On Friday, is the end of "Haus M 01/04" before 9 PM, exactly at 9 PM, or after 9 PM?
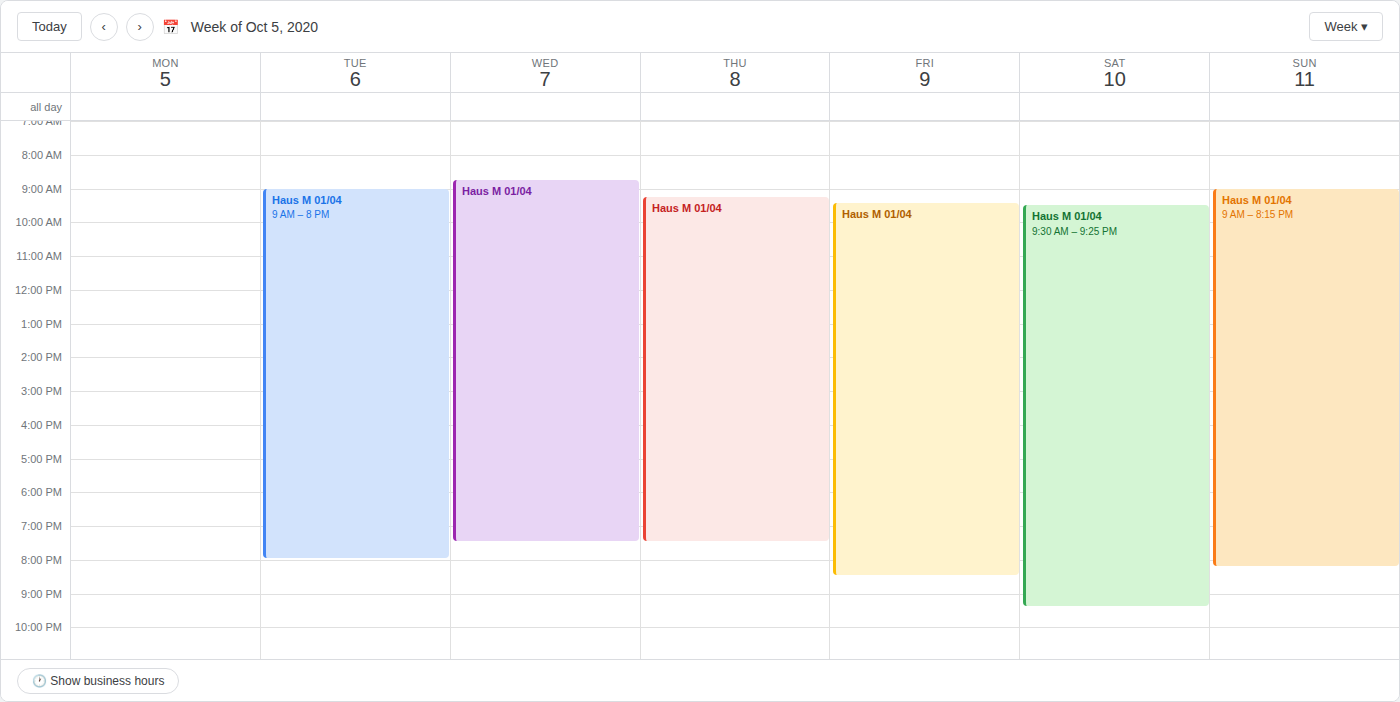
8:30 PM -- before 9 PM, 30 minutes above the 9 PM line.